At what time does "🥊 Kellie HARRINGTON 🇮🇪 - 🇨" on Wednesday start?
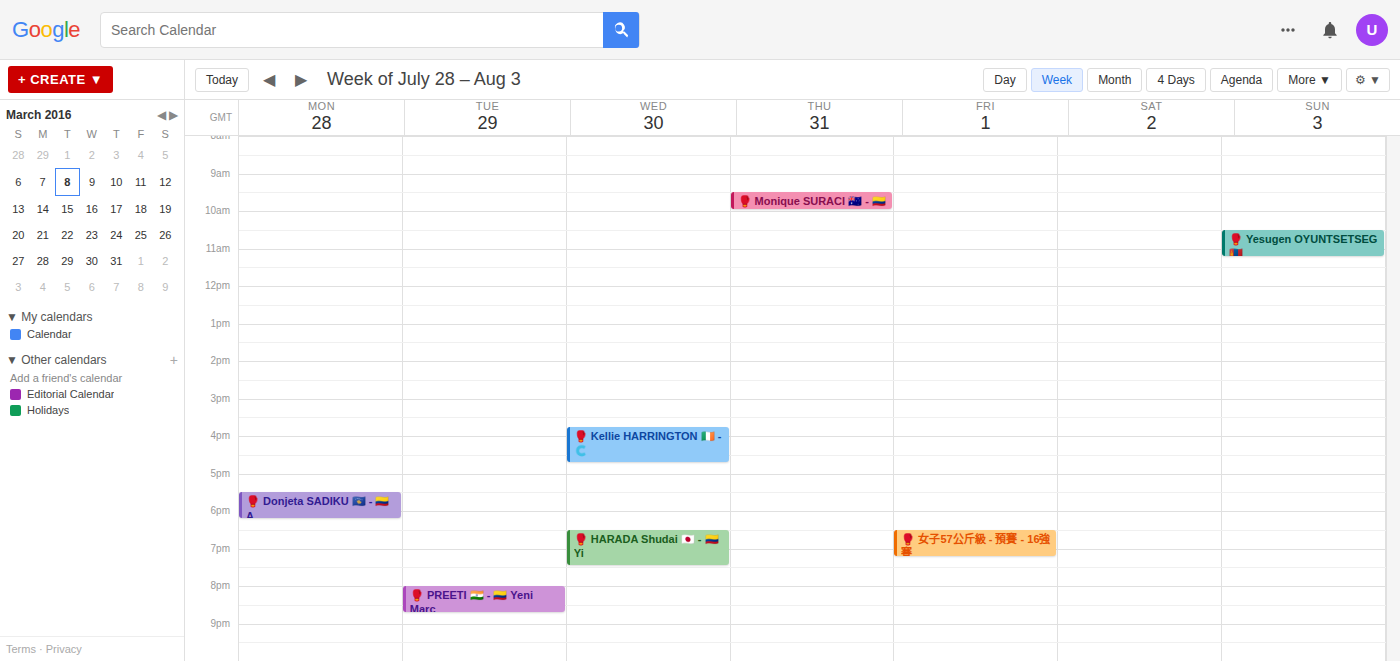
15:45